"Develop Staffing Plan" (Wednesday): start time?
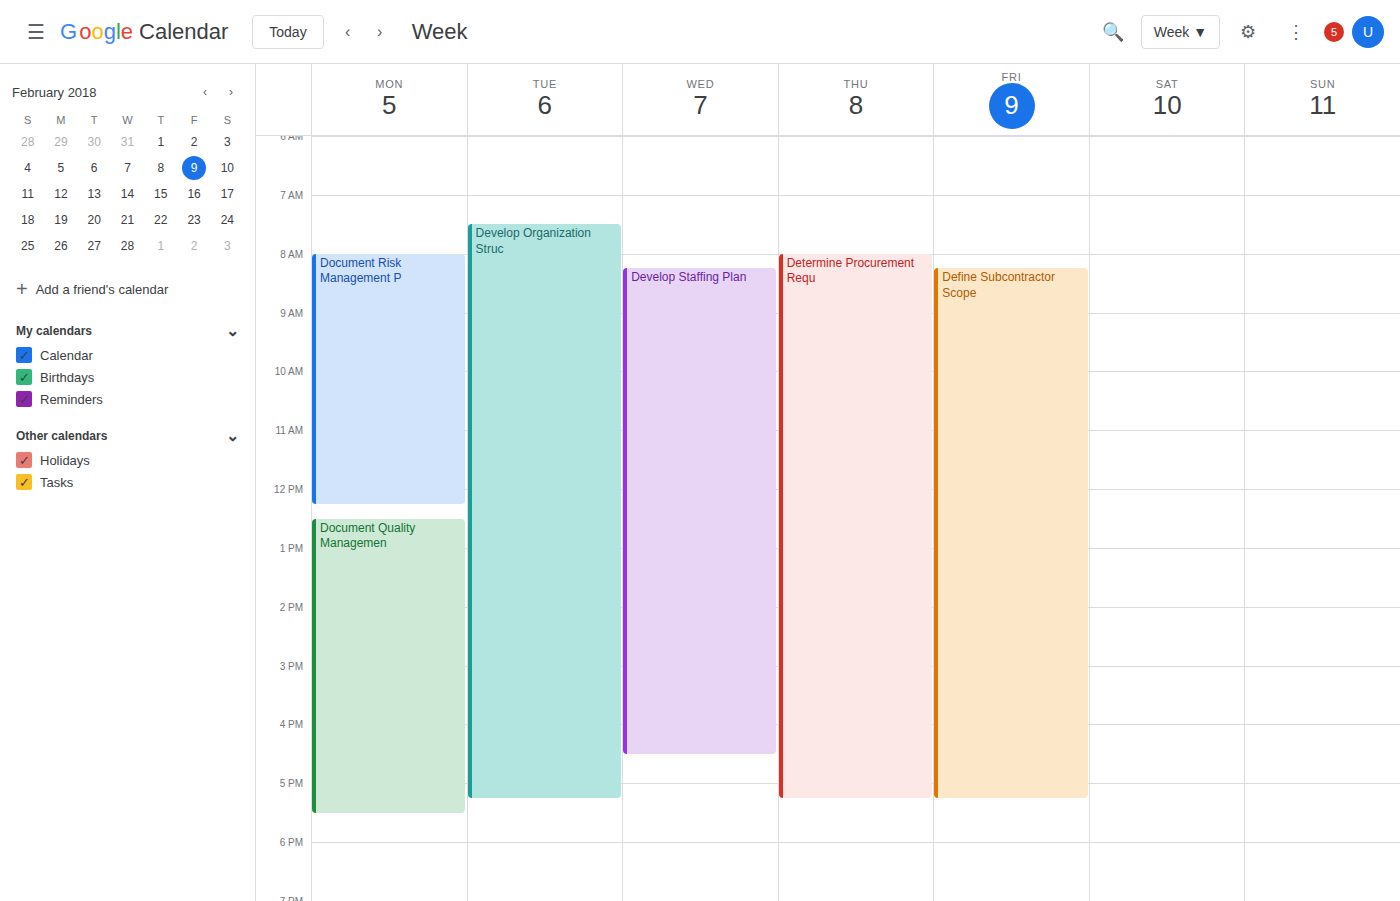
8:15 AM